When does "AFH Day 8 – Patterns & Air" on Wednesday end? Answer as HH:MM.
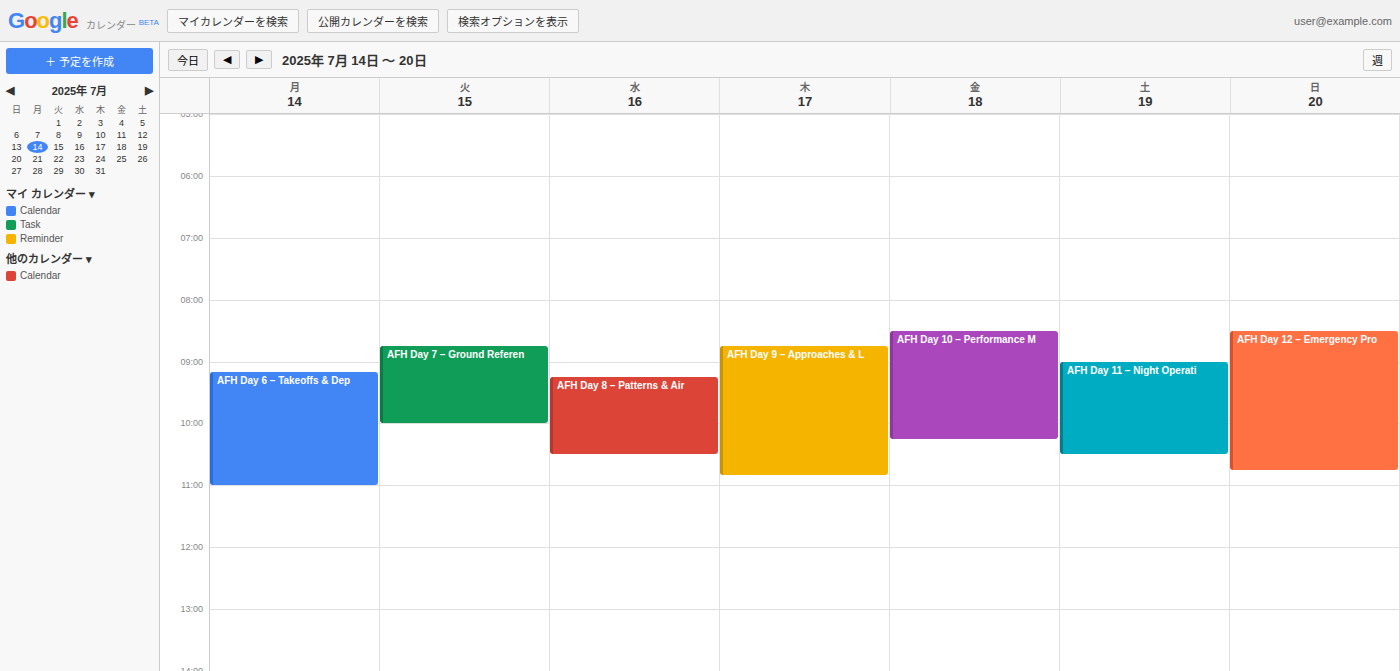
10:30